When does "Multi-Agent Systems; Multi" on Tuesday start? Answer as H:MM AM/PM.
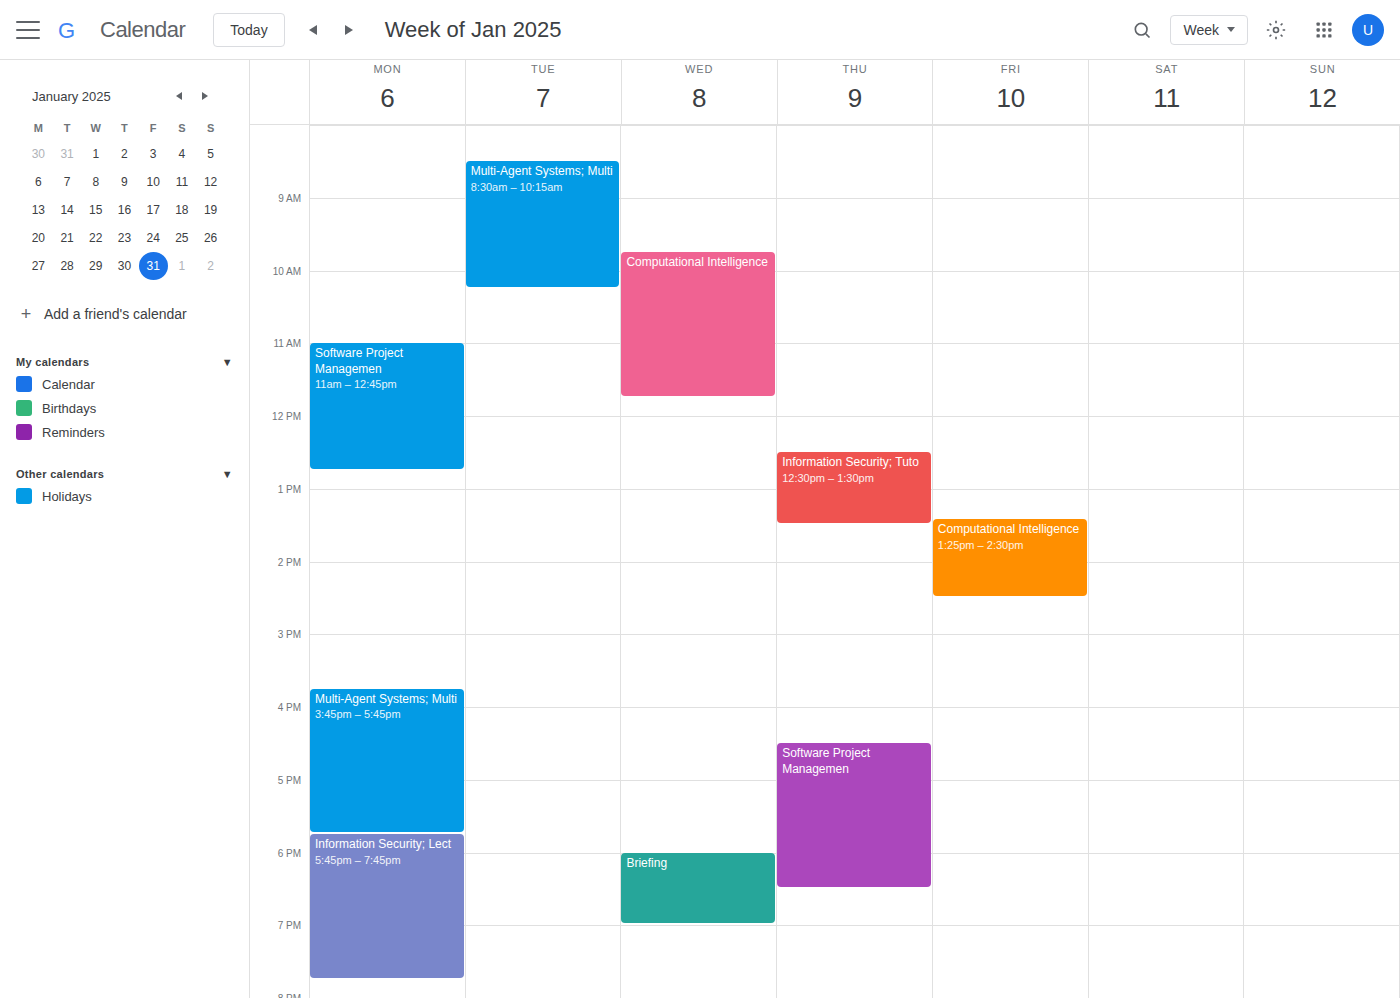
8:30 AM